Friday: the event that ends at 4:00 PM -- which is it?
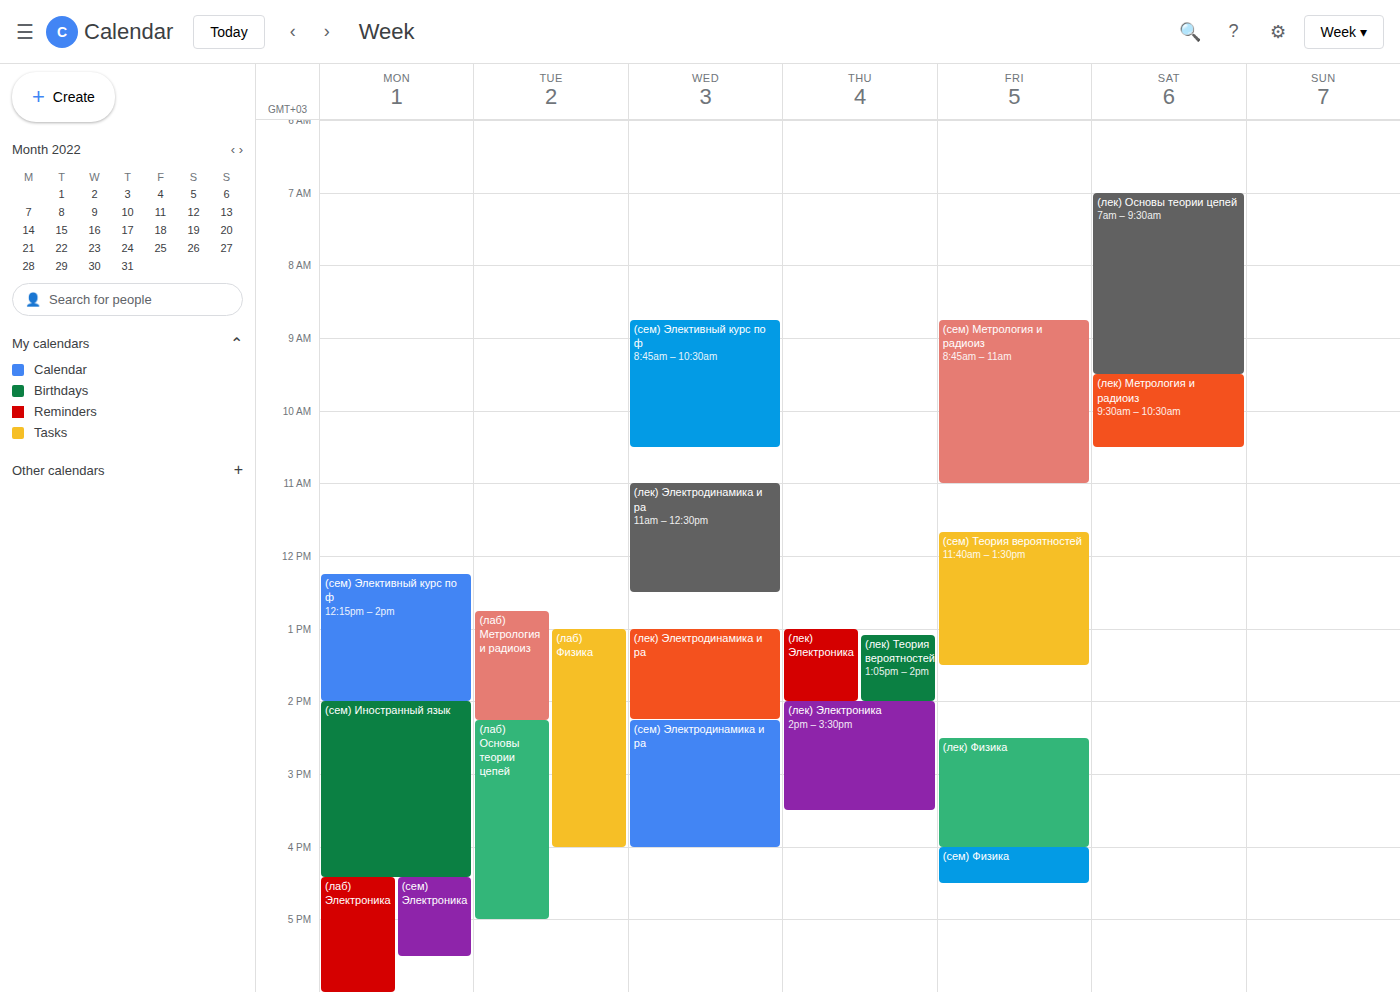
"(лек) Физика"